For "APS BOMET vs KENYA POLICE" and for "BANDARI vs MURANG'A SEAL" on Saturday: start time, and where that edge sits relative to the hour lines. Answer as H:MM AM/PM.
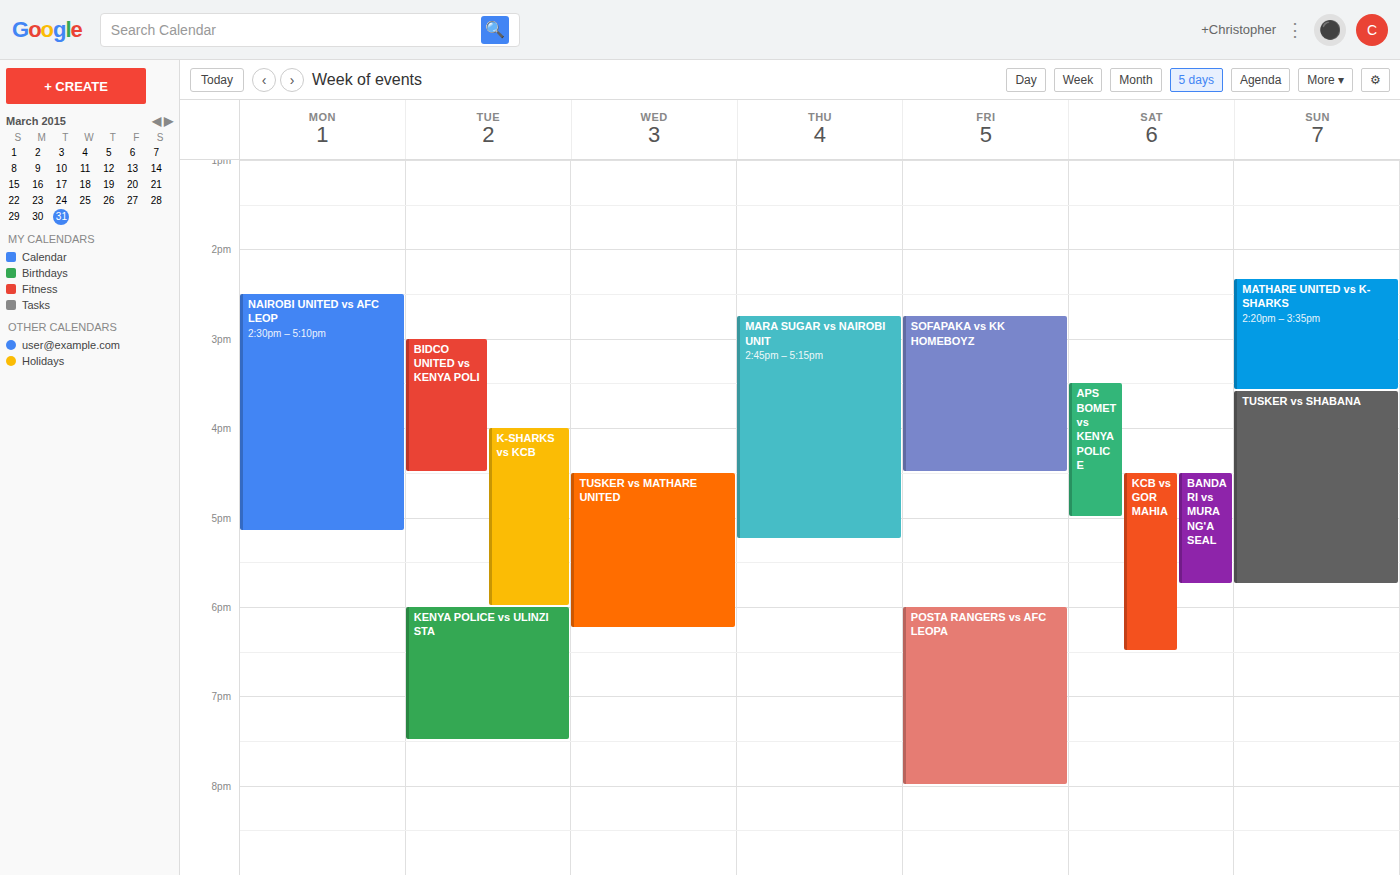
"APS BOMET vs KENYA POLICE": 3:30 PM, halfway between the 3 PM and 4 PM lines. "BANDARI vs MURANG'A SEAL": 4:30 PM, halfway between the 4 PM and 5 PM lines.